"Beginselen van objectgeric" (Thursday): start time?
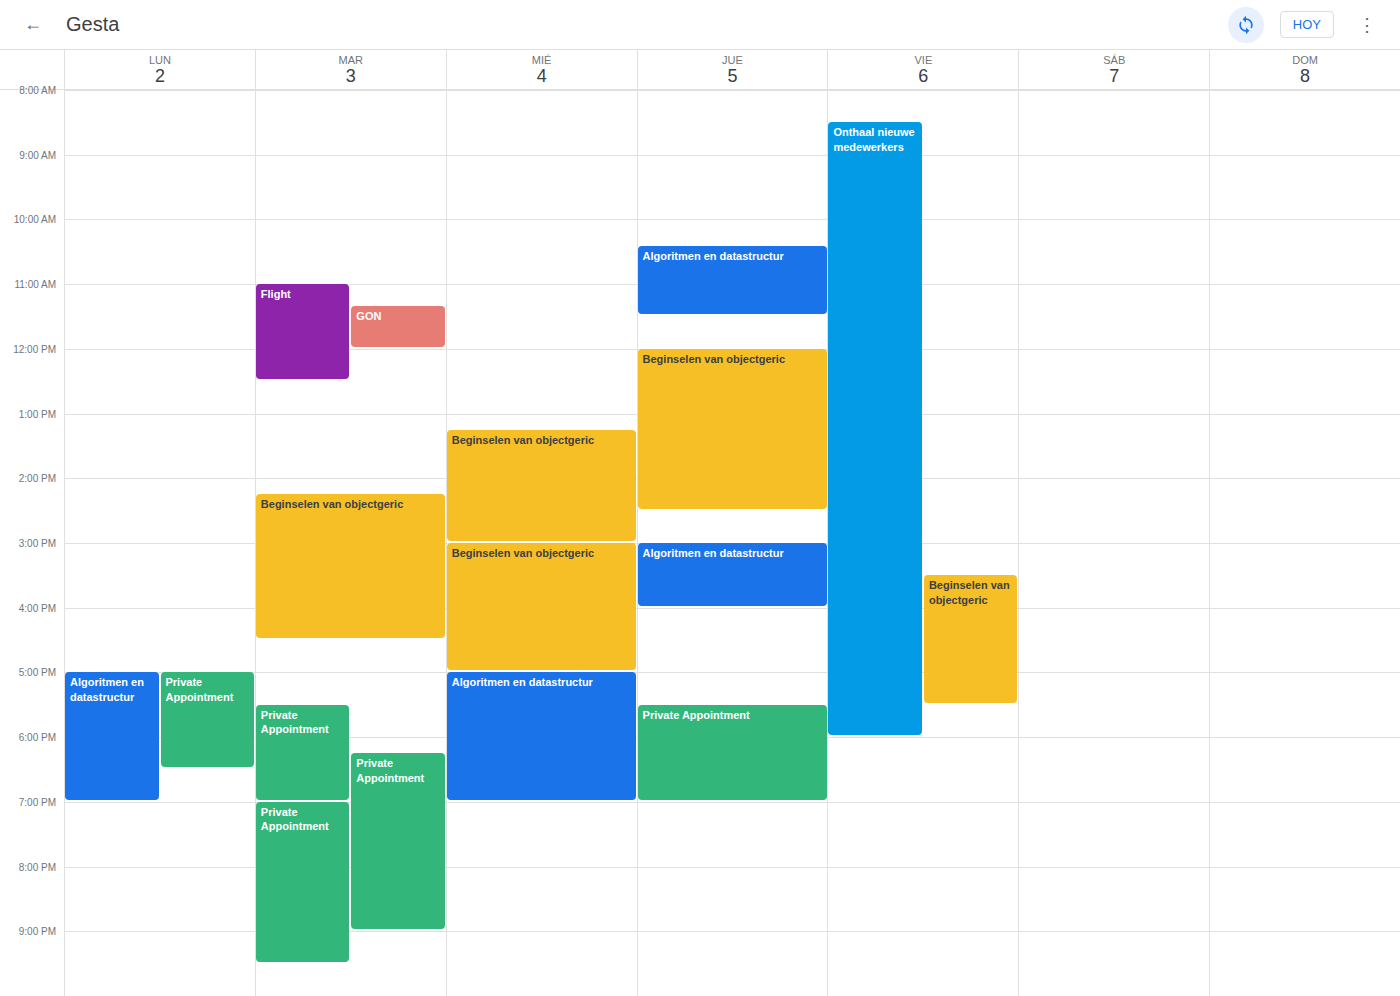
12:00